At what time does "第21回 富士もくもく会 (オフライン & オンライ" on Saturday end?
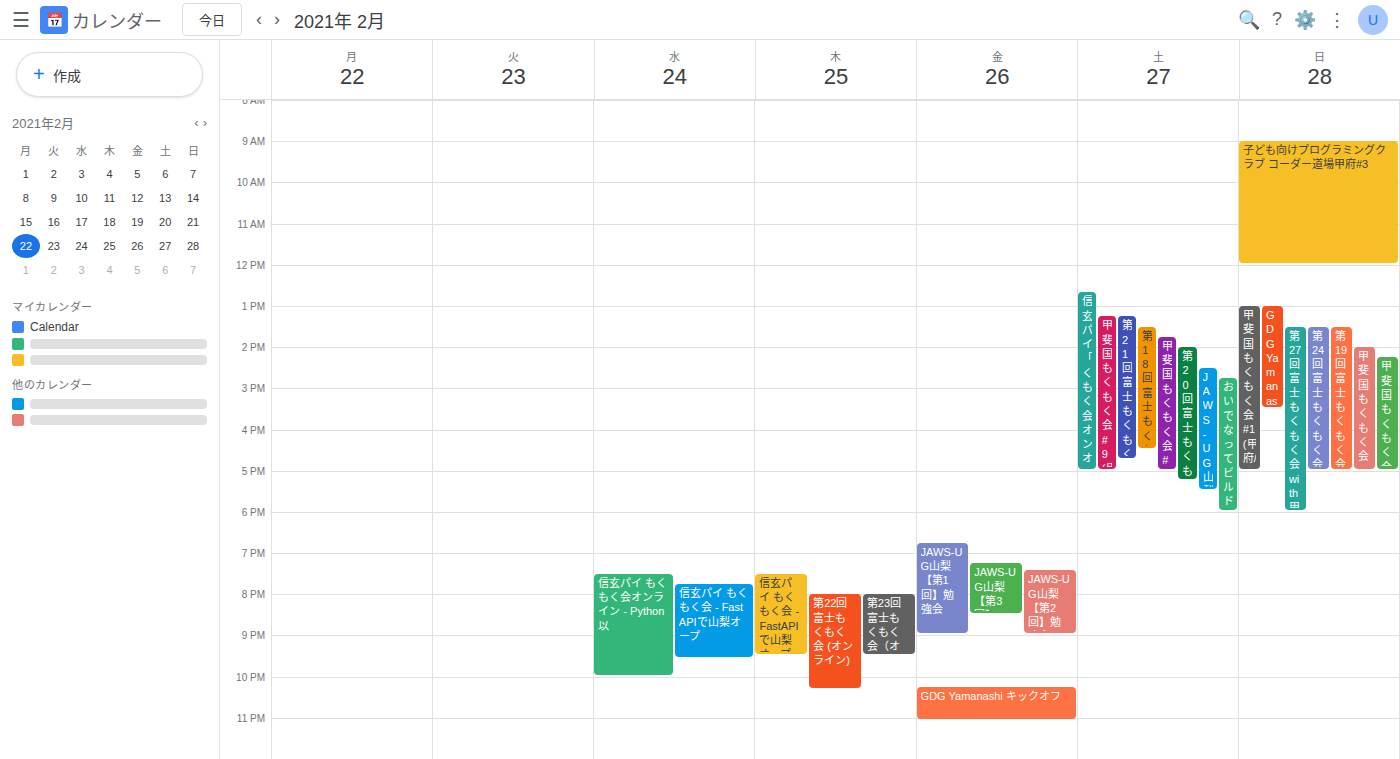
4:45 PM